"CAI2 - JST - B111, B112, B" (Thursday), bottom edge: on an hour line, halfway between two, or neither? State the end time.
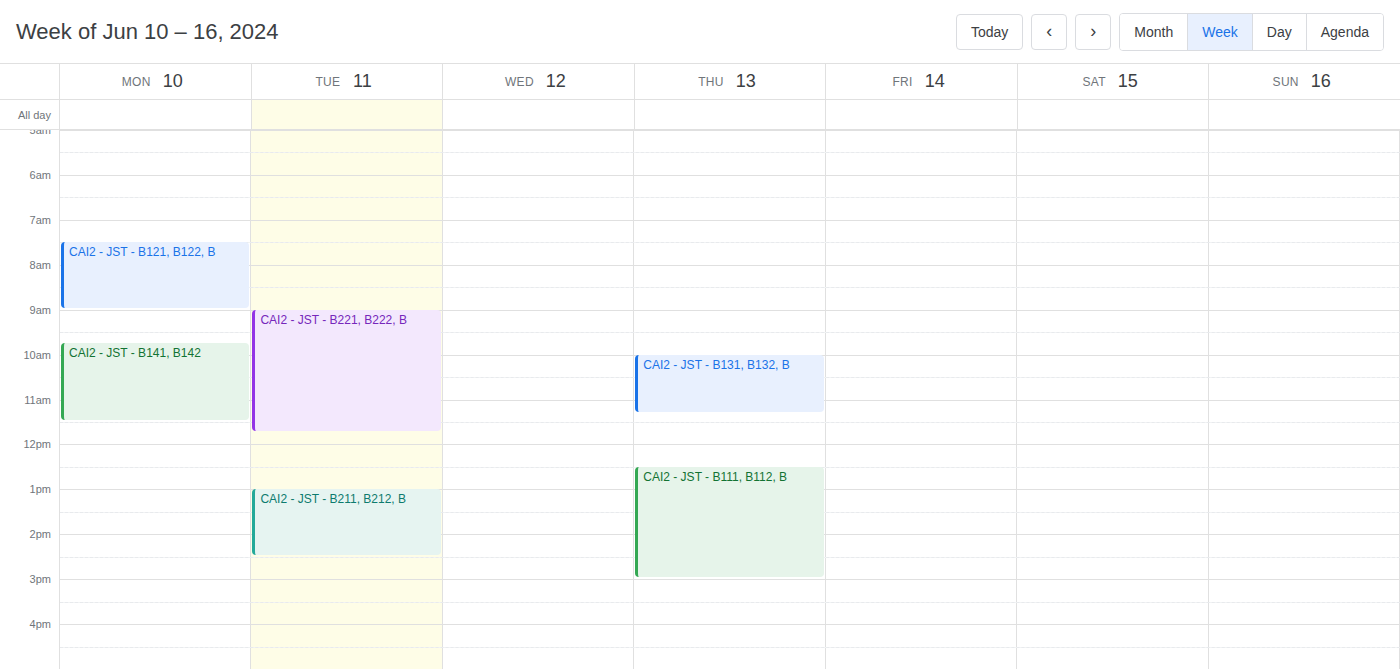
15:00 -- exactly on the 15:00 line.